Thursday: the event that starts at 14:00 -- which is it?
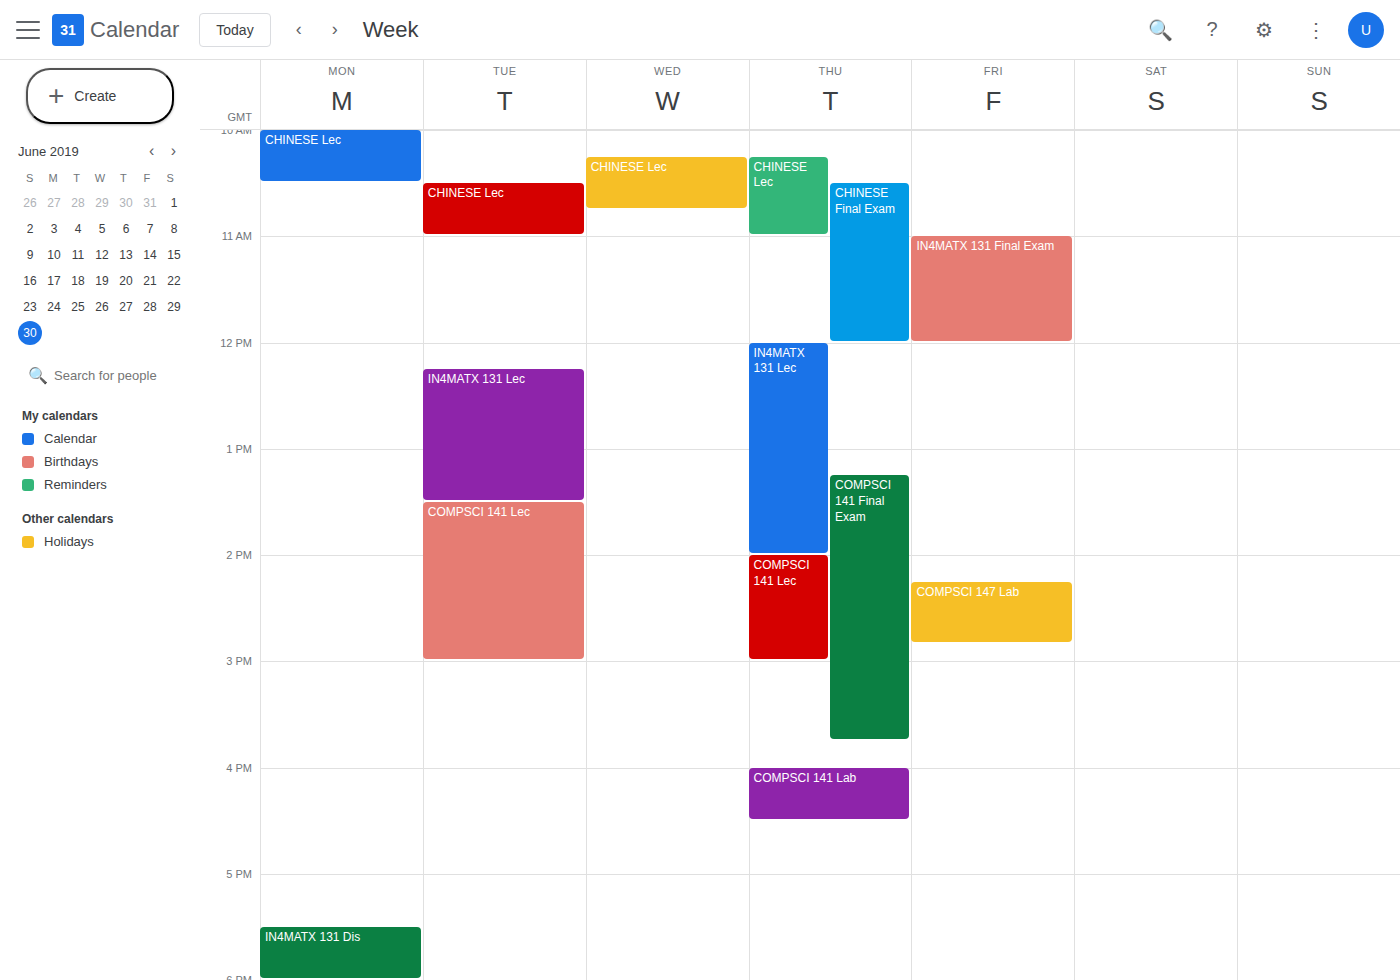
"COMPSCI 141 Lec"